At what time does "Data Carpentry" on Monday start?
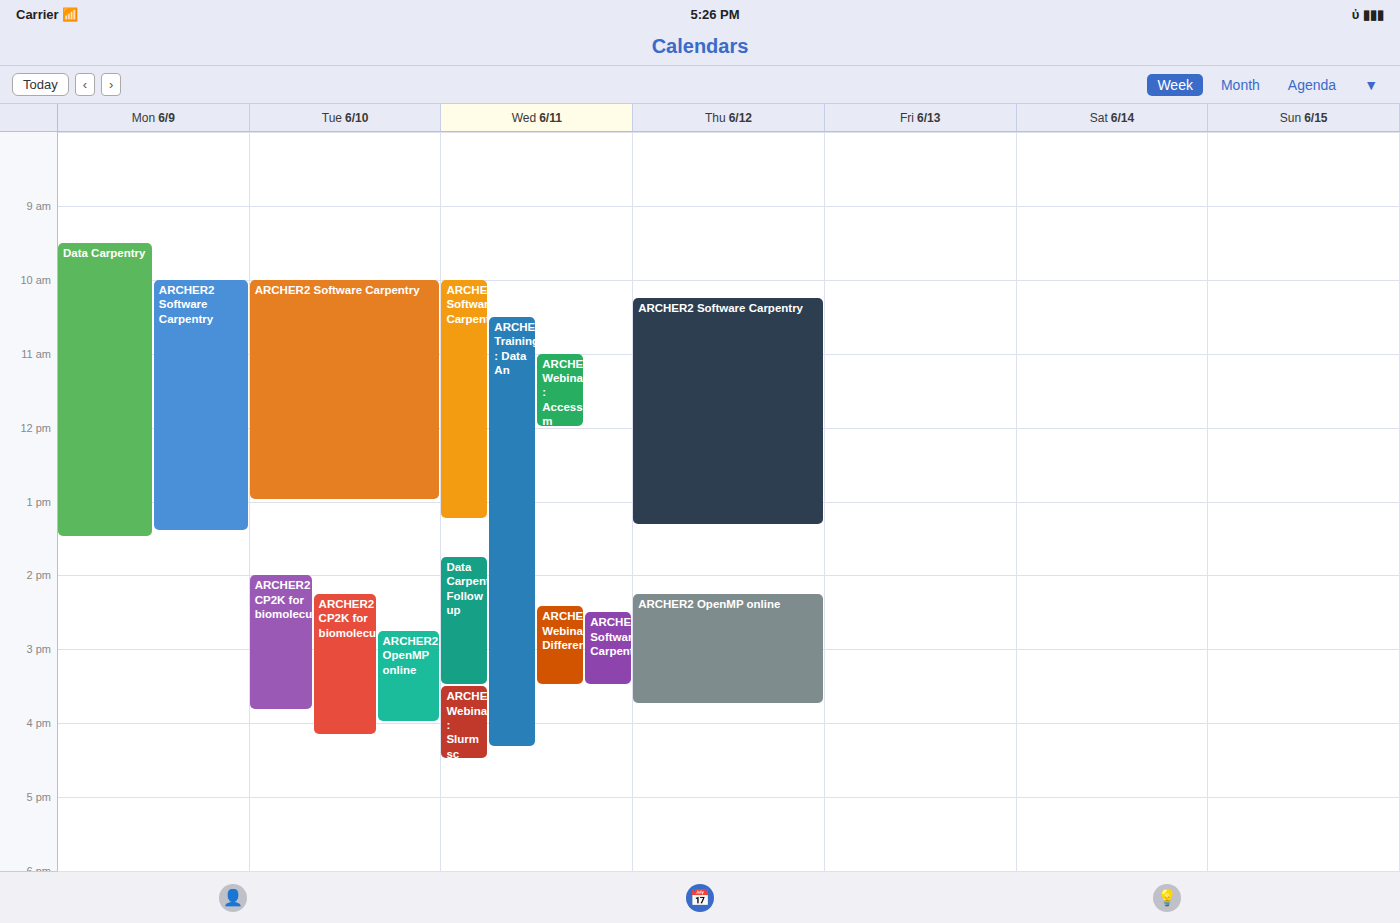
9:30 AM